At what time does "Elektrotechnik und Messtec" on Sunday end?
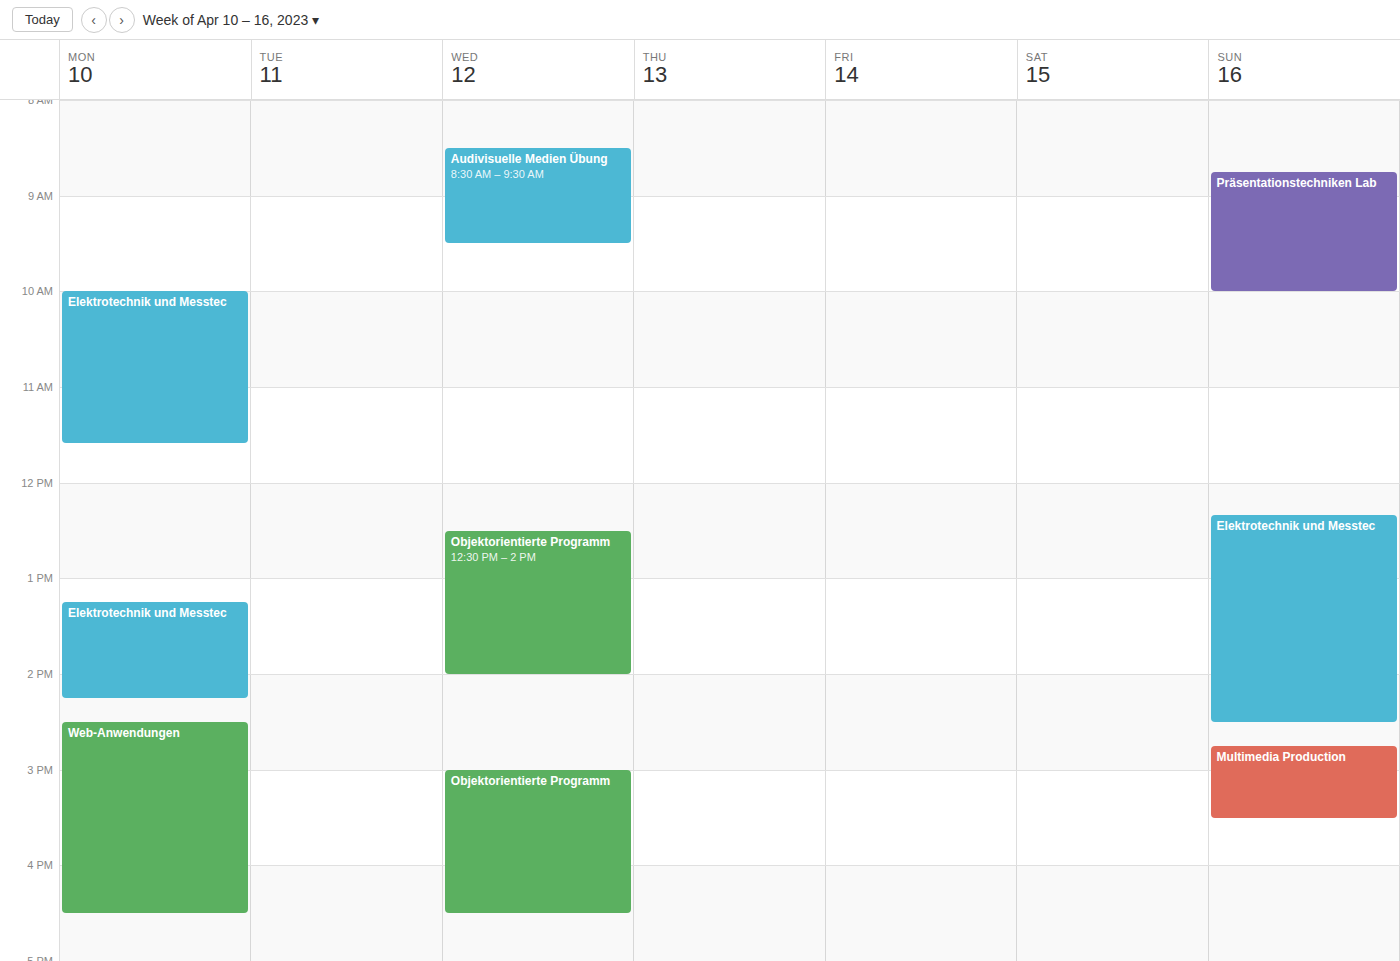
2:30 PM